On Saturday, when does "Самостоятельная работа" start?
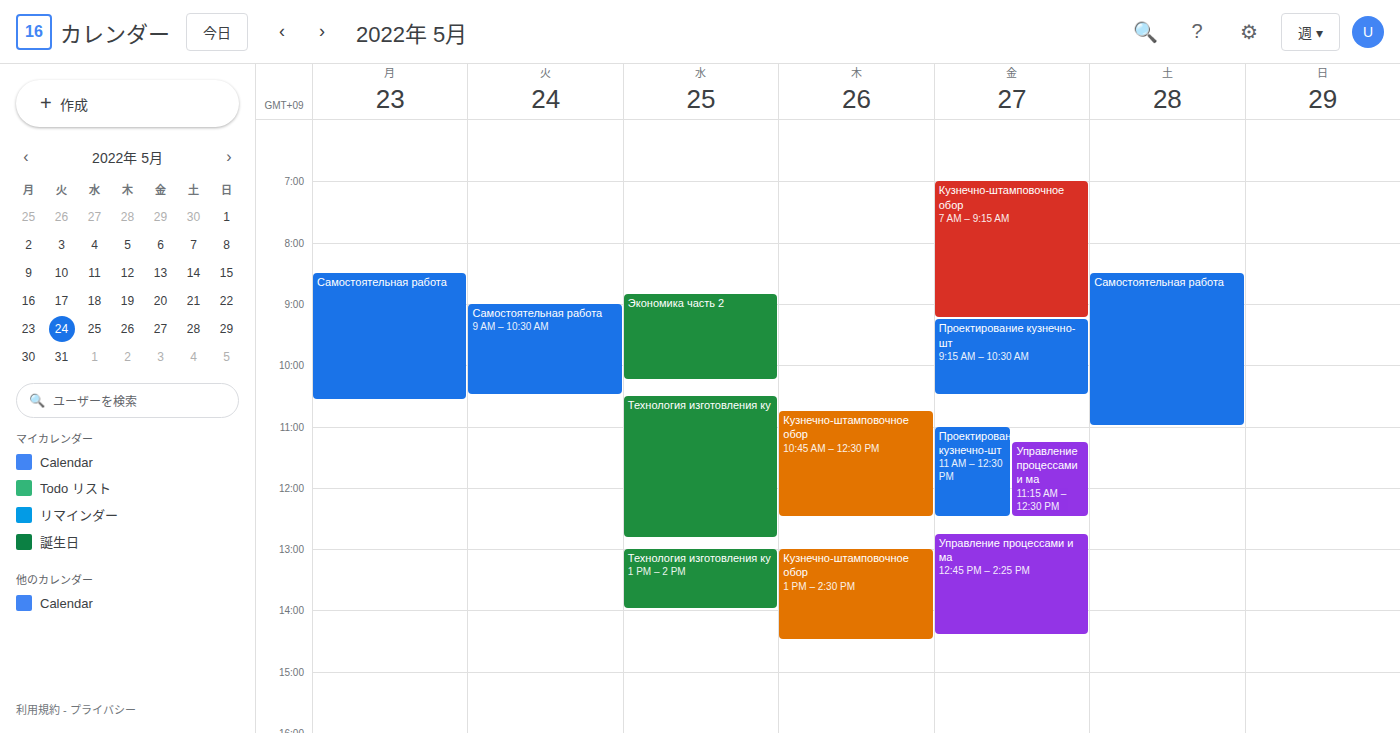
8:30 AM